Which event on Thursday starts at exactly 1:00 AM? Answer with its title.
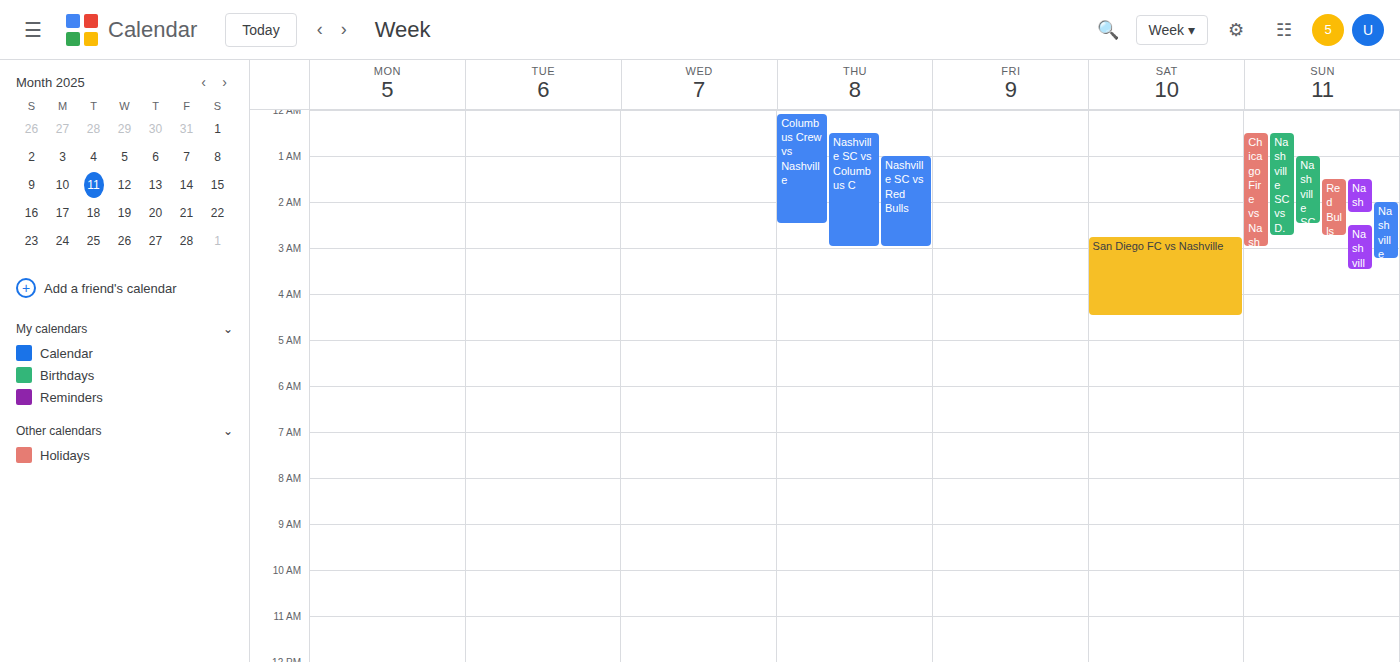
"Nashville SC vs Red Bulls"